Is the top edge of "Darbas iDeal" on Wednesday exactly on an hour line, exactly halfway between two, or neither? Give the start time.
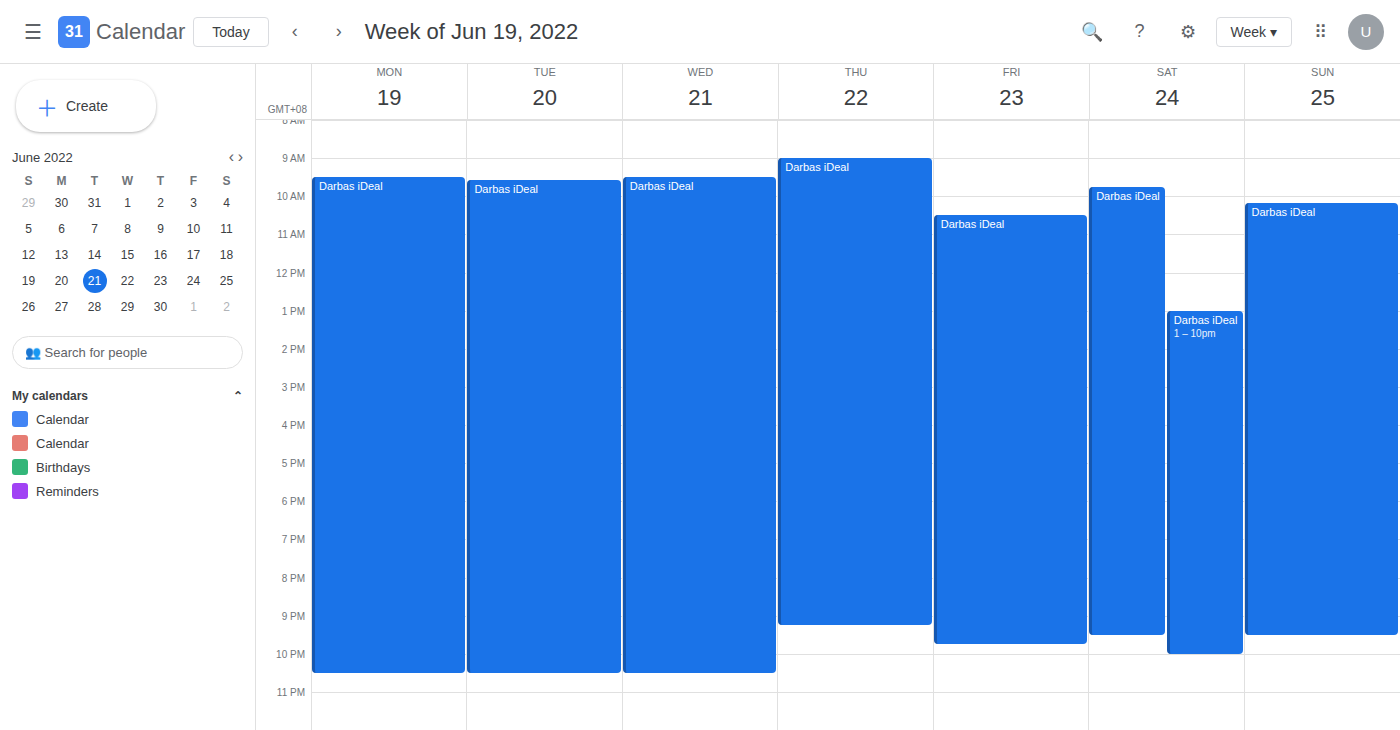
09:30 -- halfway between the 09:00 and 10:00 lines.